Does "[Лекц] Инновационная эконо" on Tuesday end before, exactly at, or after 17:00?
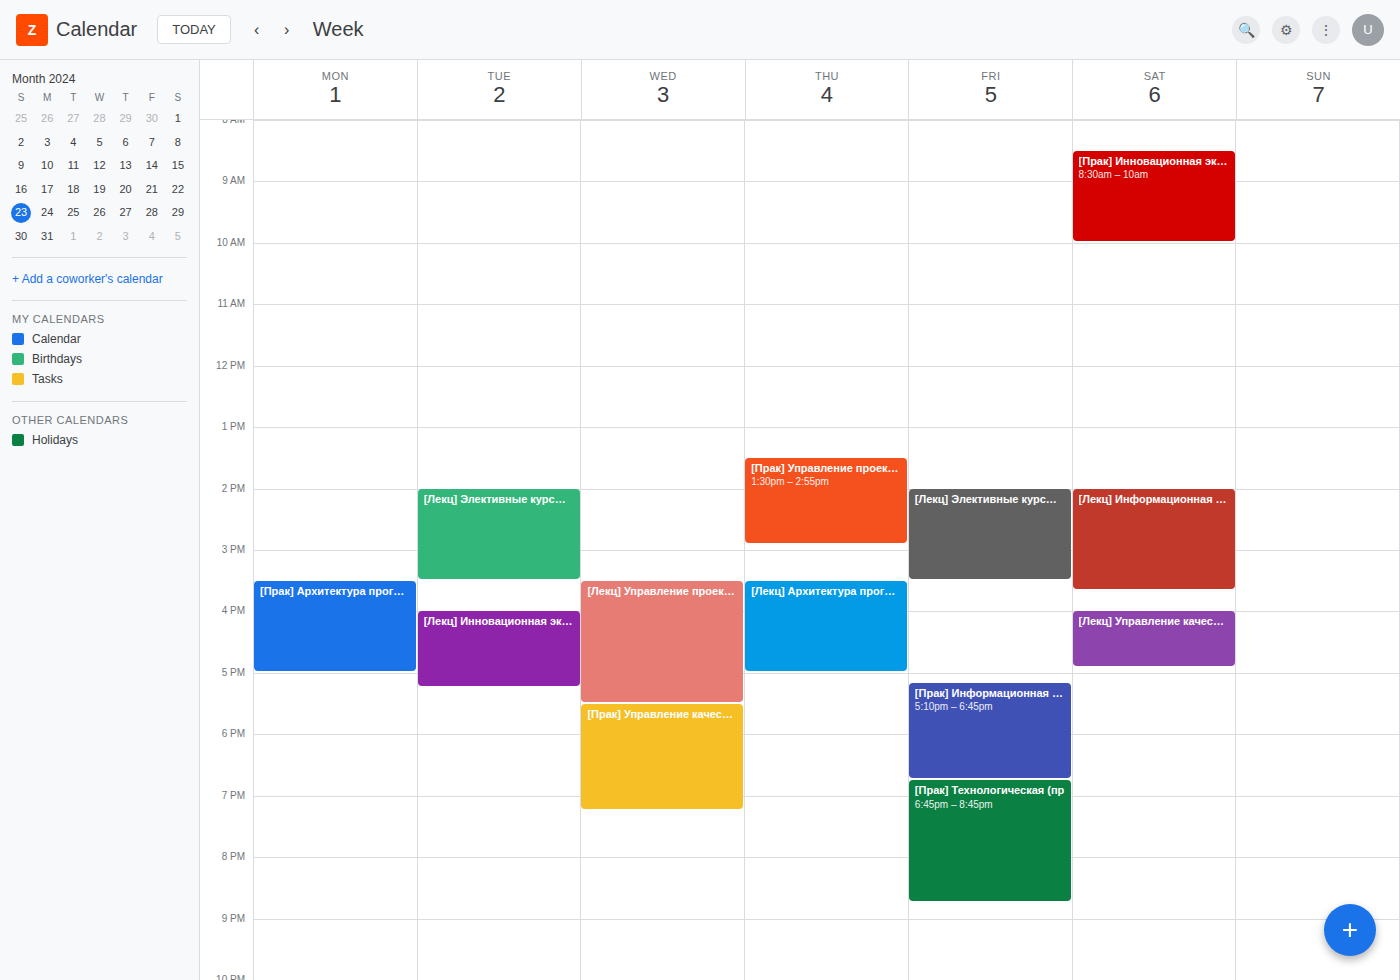
17:15 -- after 17:00, 15 minutes below the 17:00 line.